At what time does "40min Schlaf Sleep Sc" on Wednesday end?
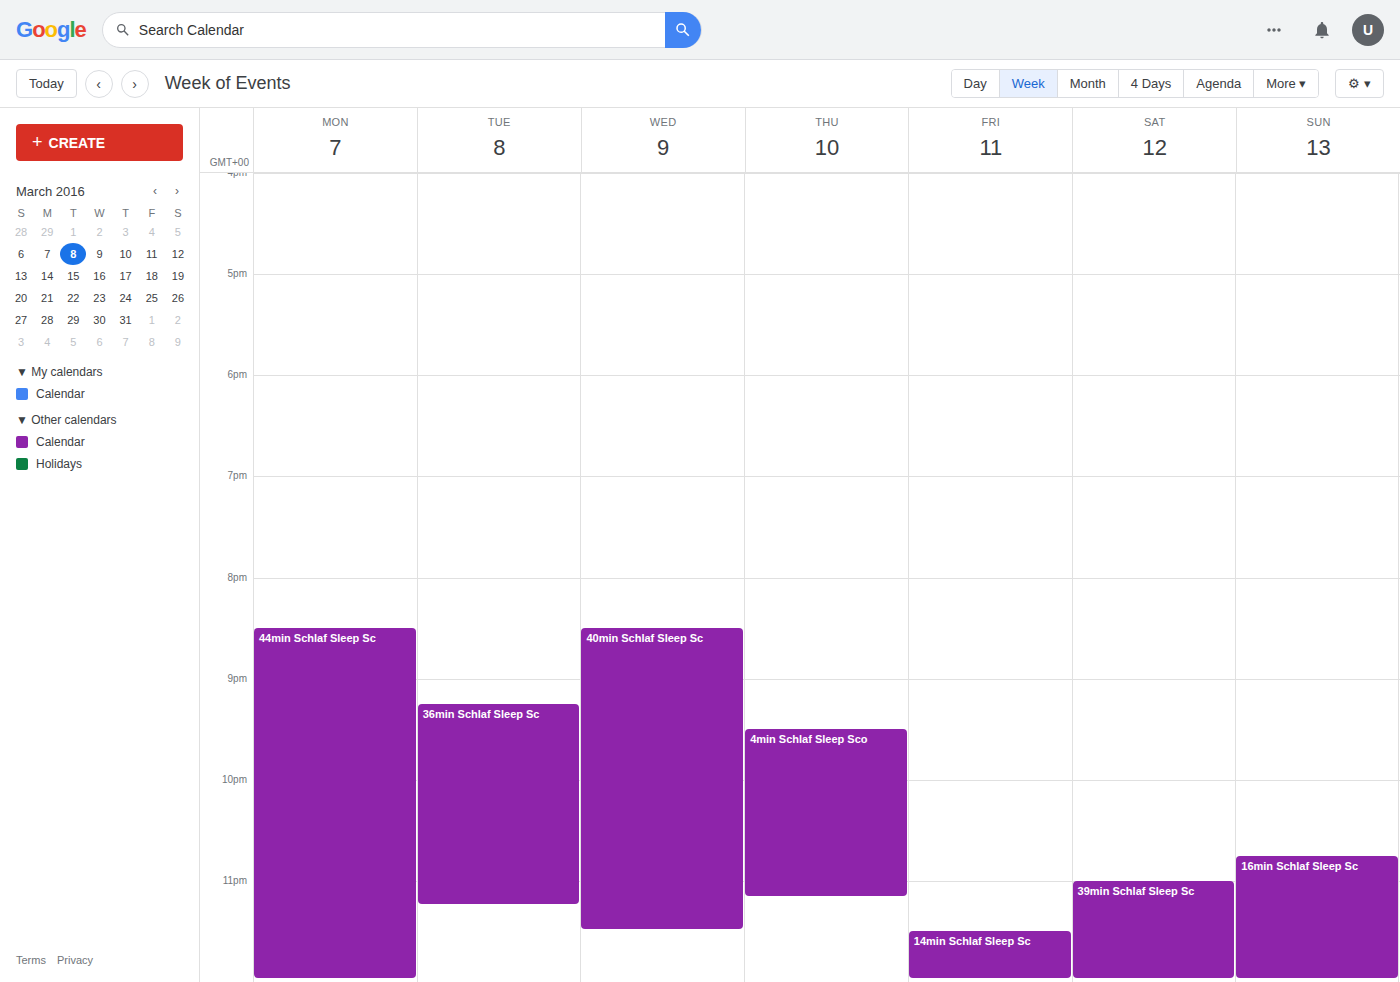
11:30 PM